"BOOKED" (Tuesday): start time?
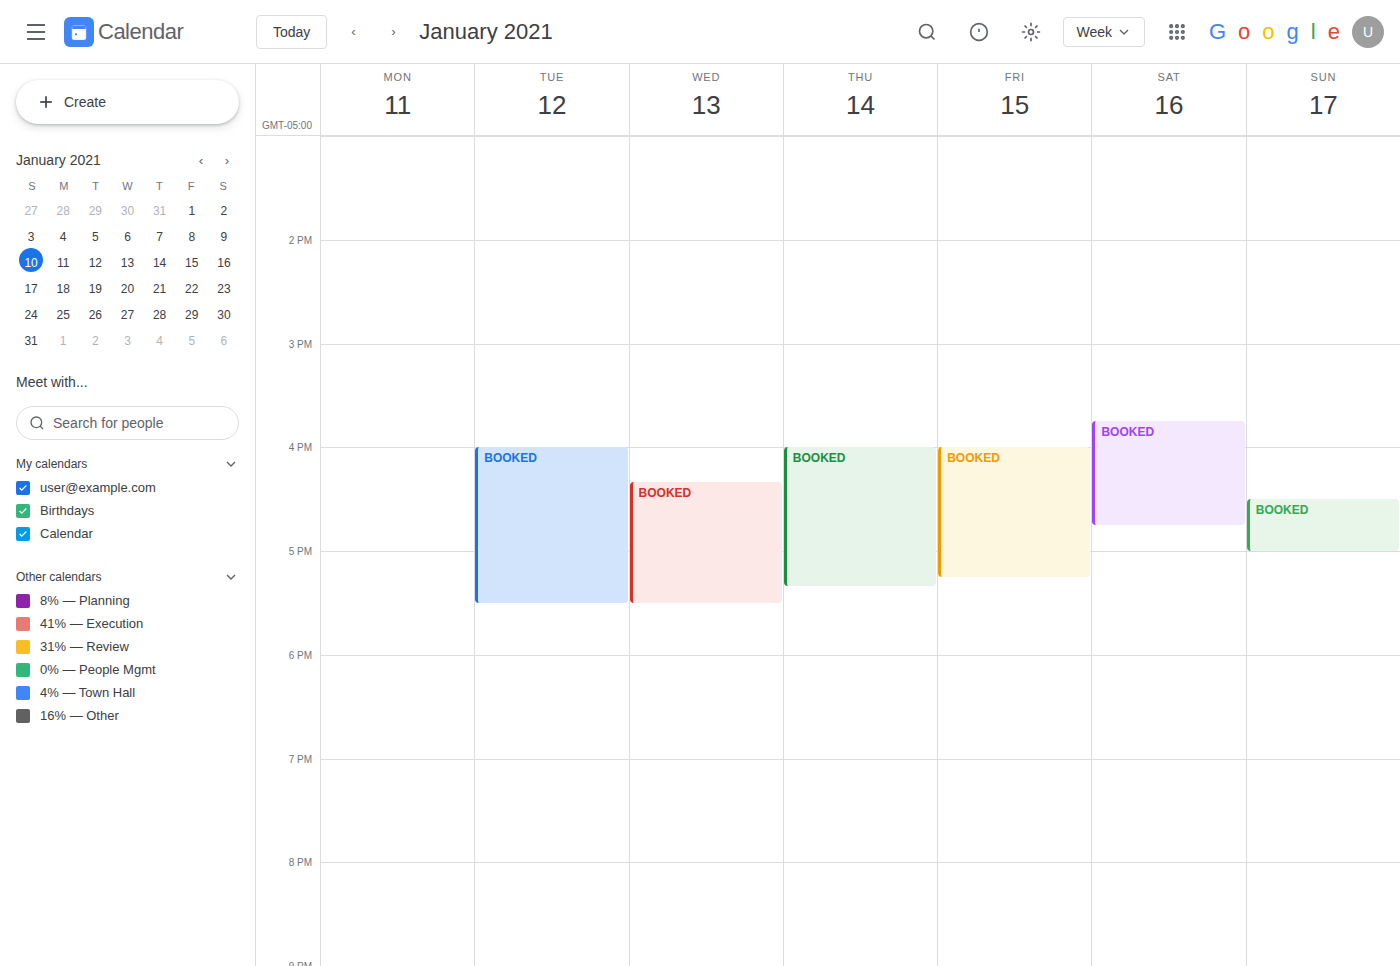
4:00 PM